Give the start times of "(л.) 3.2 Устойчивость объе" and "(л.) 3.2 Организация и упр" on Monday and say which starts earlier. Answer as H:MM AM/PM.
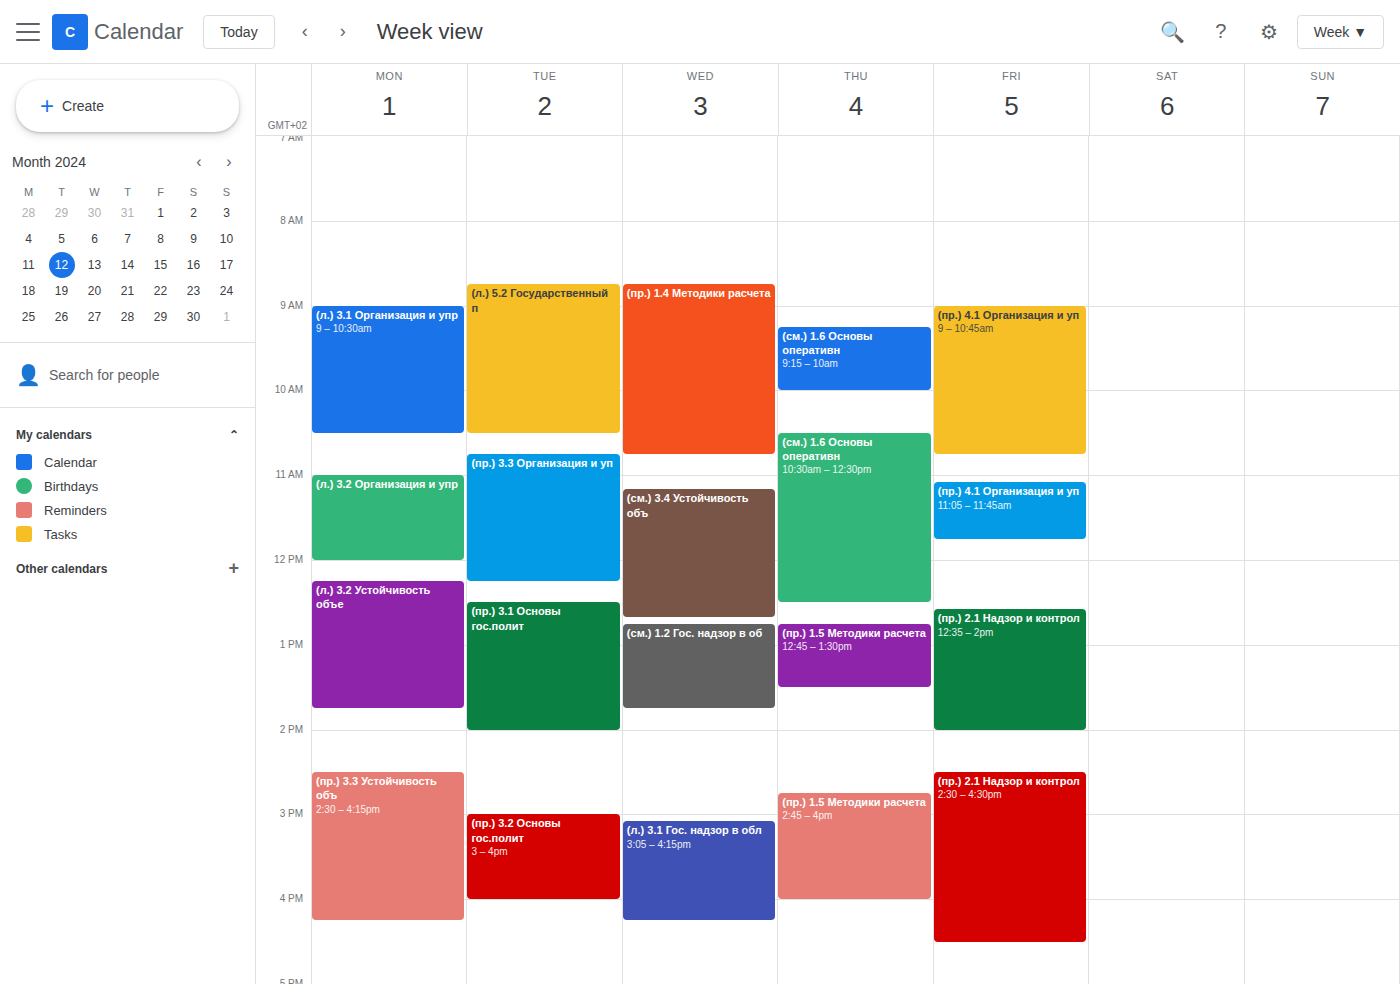
"(л.) 3.2 Организация и упр" 11:00 AM; "(л.) 3.2 Устойчивость объе" 12:15 PM.